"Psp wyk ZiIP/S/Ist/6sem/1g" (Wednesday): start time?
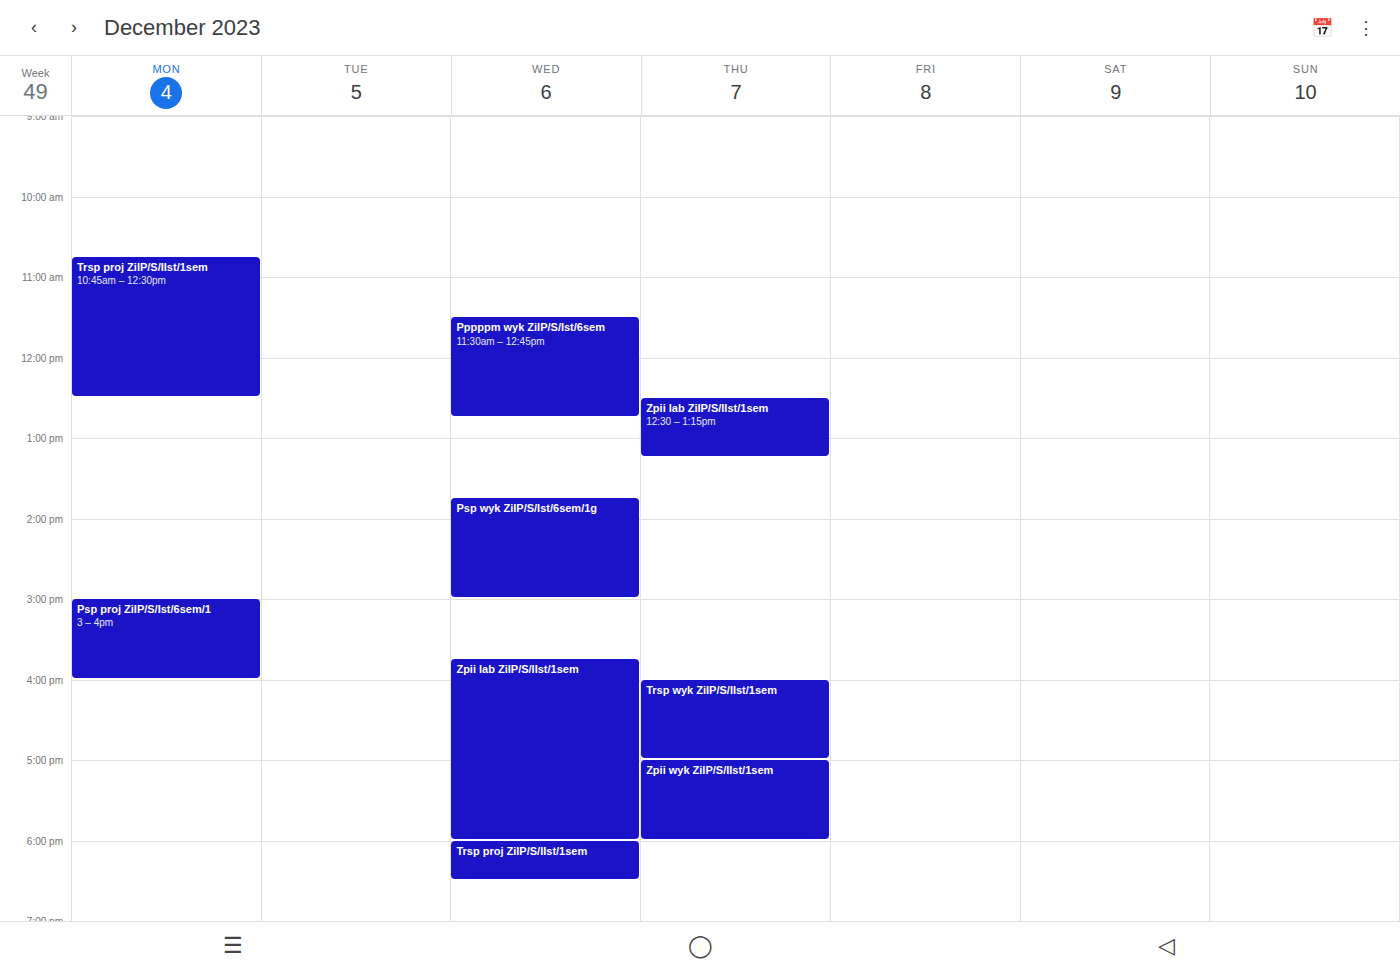
13:45